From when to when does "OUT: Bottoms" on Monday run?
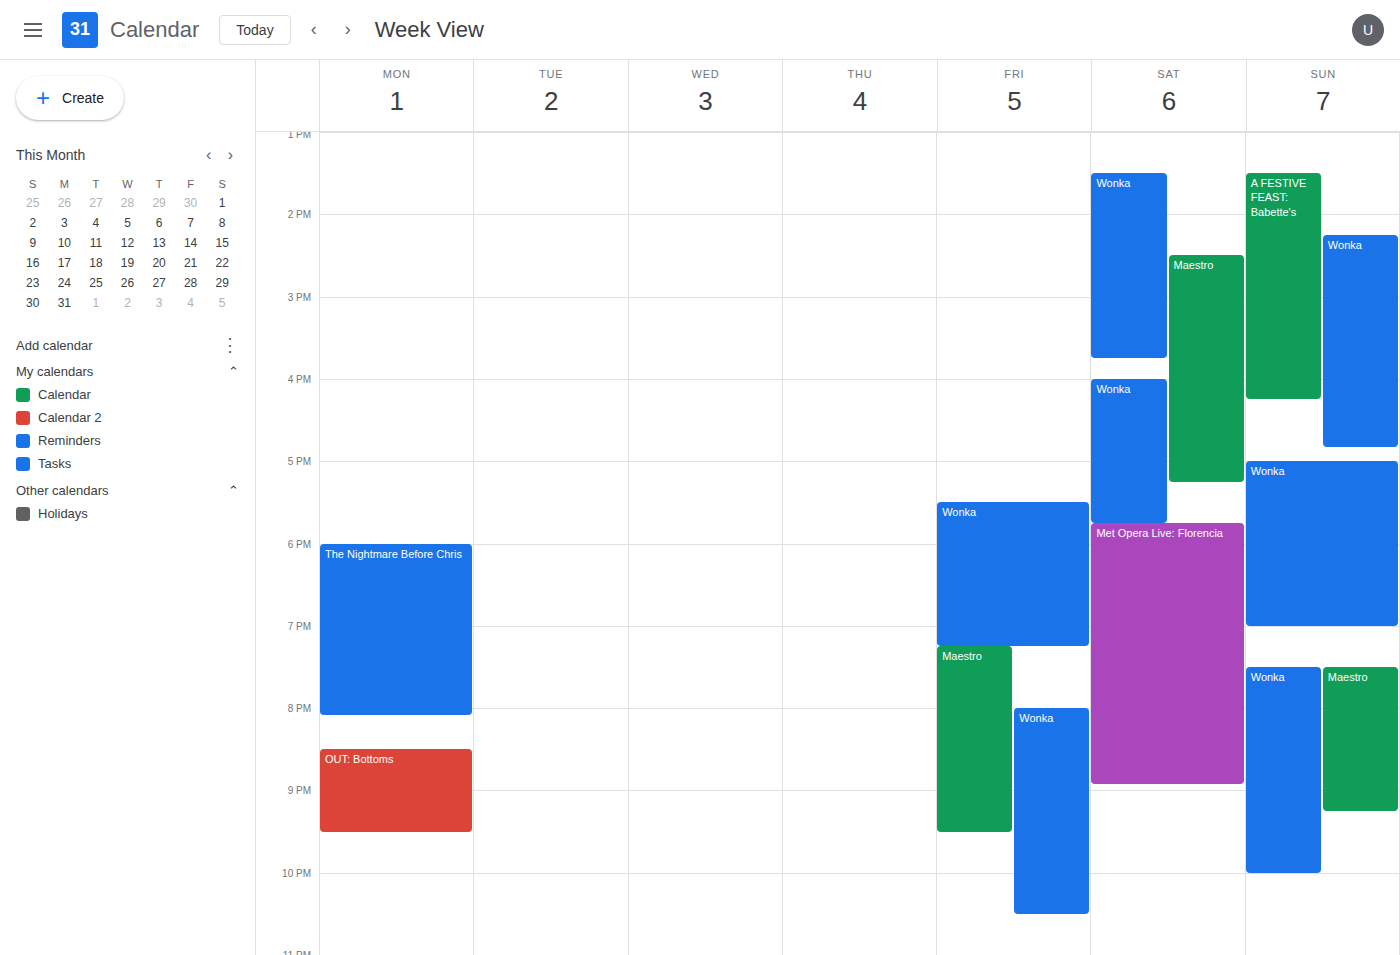
8:30 PM to 9:30 PM